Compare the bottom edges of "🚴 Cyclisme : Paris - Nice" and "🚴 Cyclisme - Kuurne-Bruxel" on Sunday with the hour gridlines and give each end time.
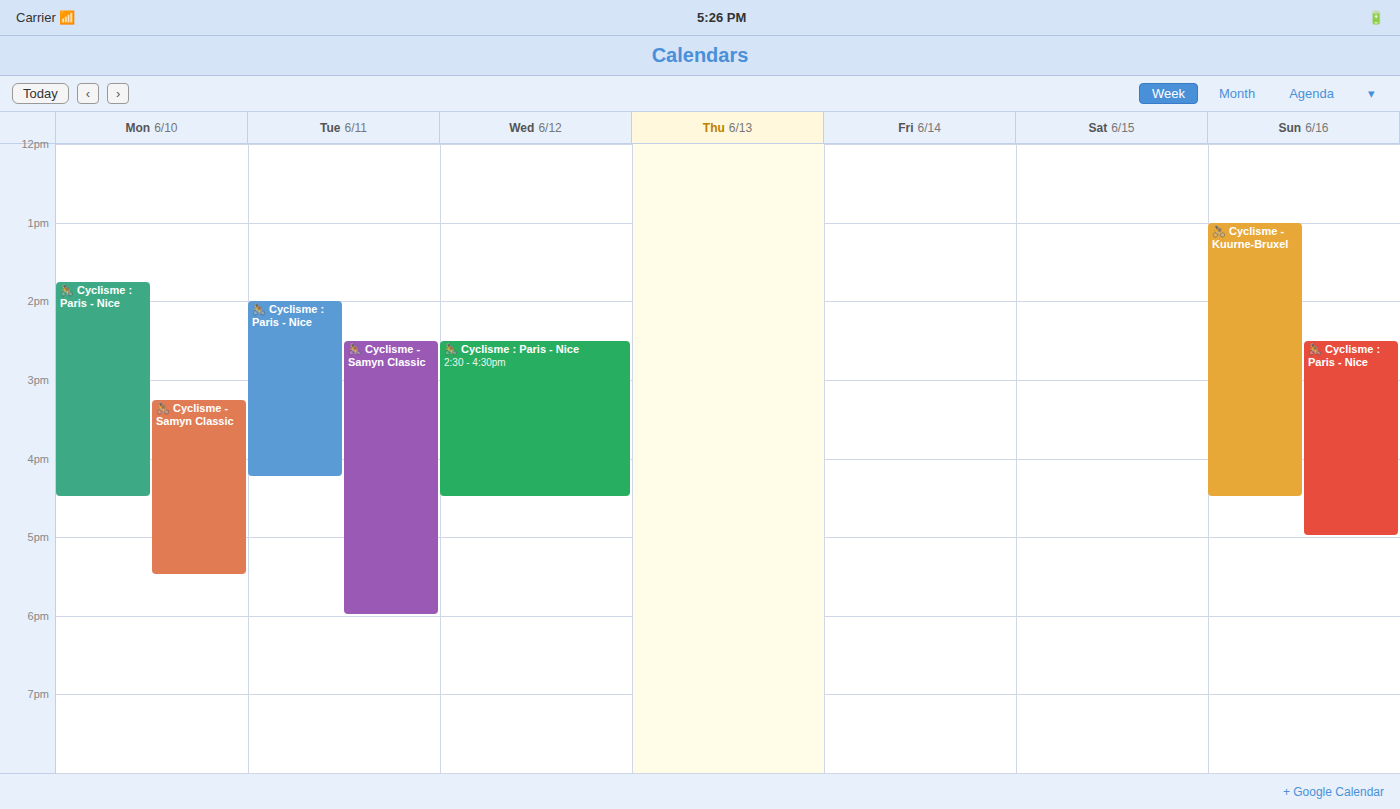
"🚴 Cyclisme : Paris - Nice": 5:00 PM, exactly on the 5 PM line. "🚴 Cyclisme - Kuurne-Bruxel": 4:30 PM, halfway between the 4 PM and 5 PM lines.